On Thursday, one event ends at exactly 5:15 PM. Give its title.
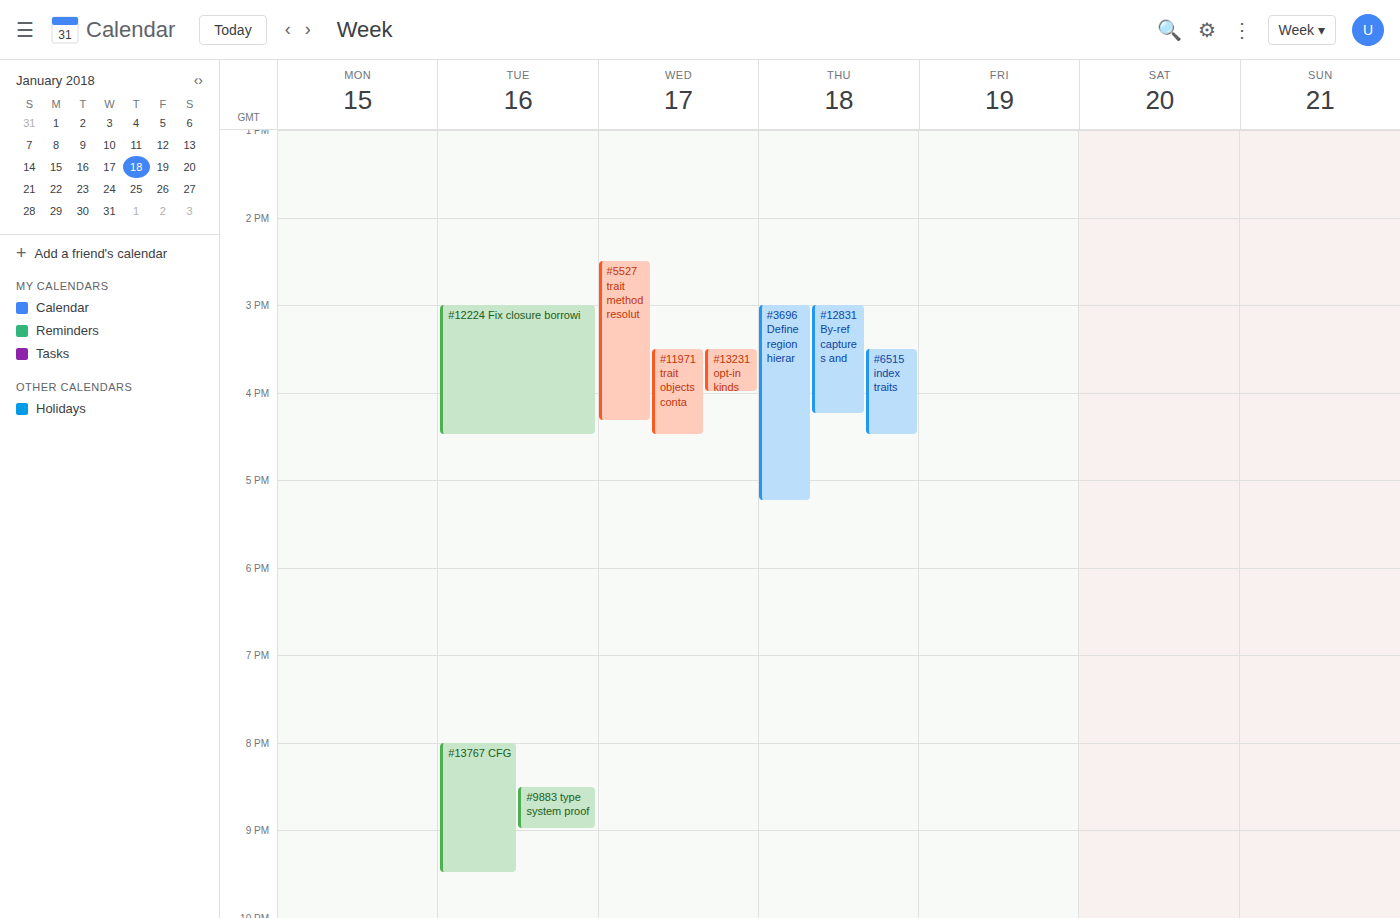
"#3696 Define region hierar"